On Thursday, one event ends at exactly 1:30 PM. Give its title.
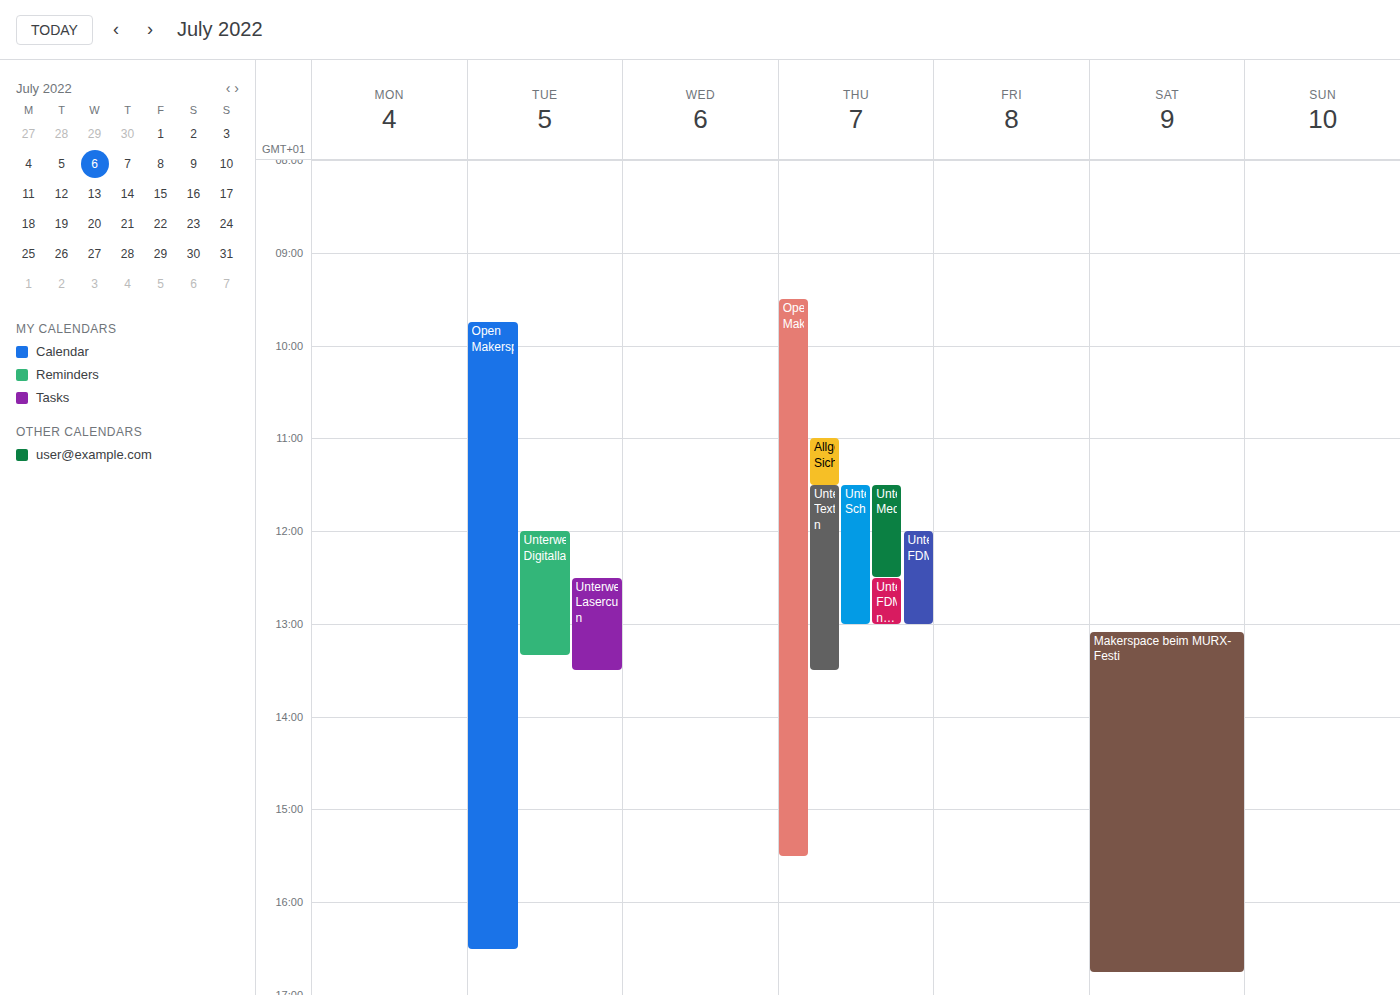
"Unterweisung Textillabor n"